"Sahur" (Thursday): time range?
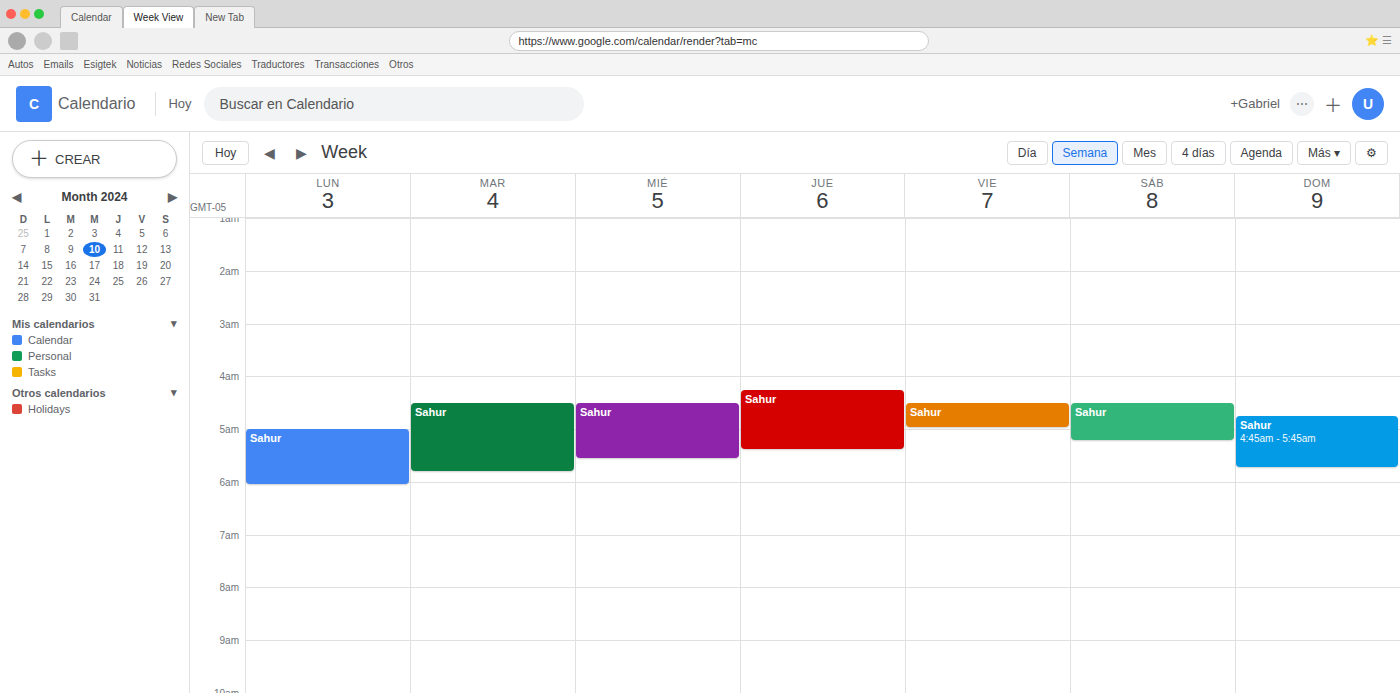
4:15 AM to 5:25 AM